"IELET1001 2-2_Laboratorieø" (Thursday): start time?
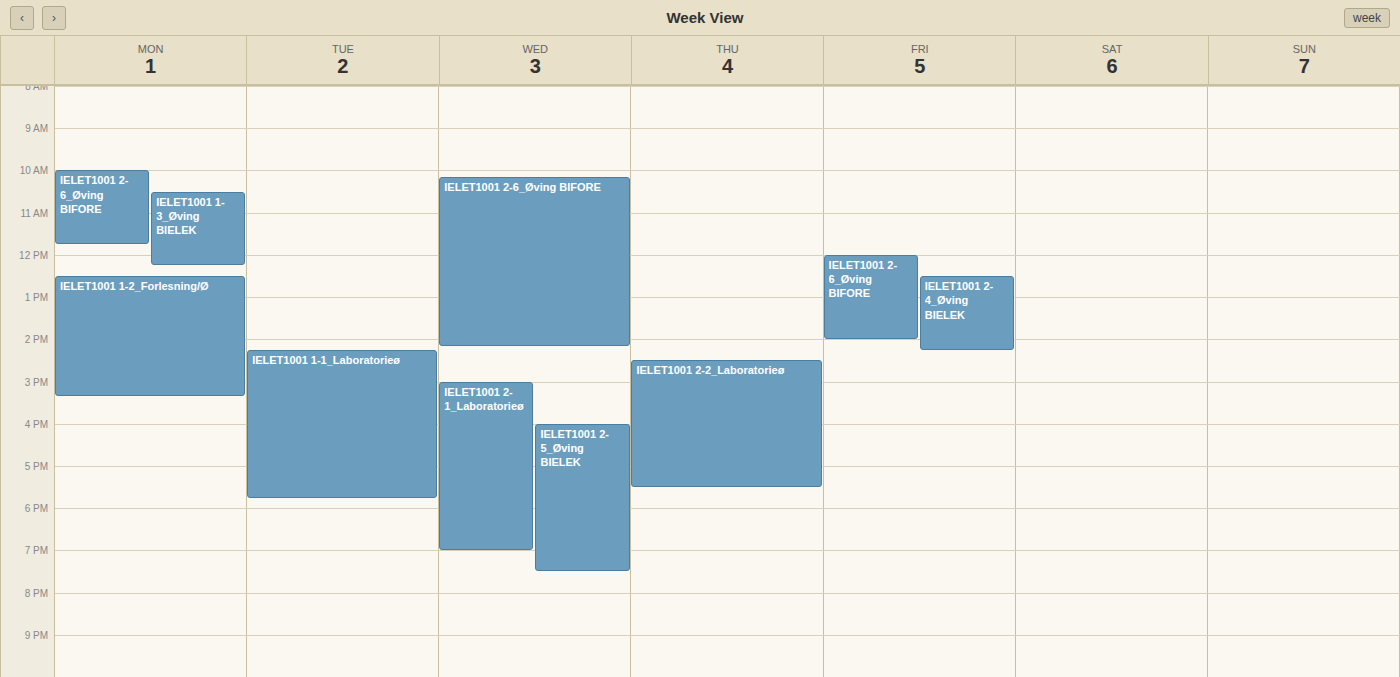
2:30 PM